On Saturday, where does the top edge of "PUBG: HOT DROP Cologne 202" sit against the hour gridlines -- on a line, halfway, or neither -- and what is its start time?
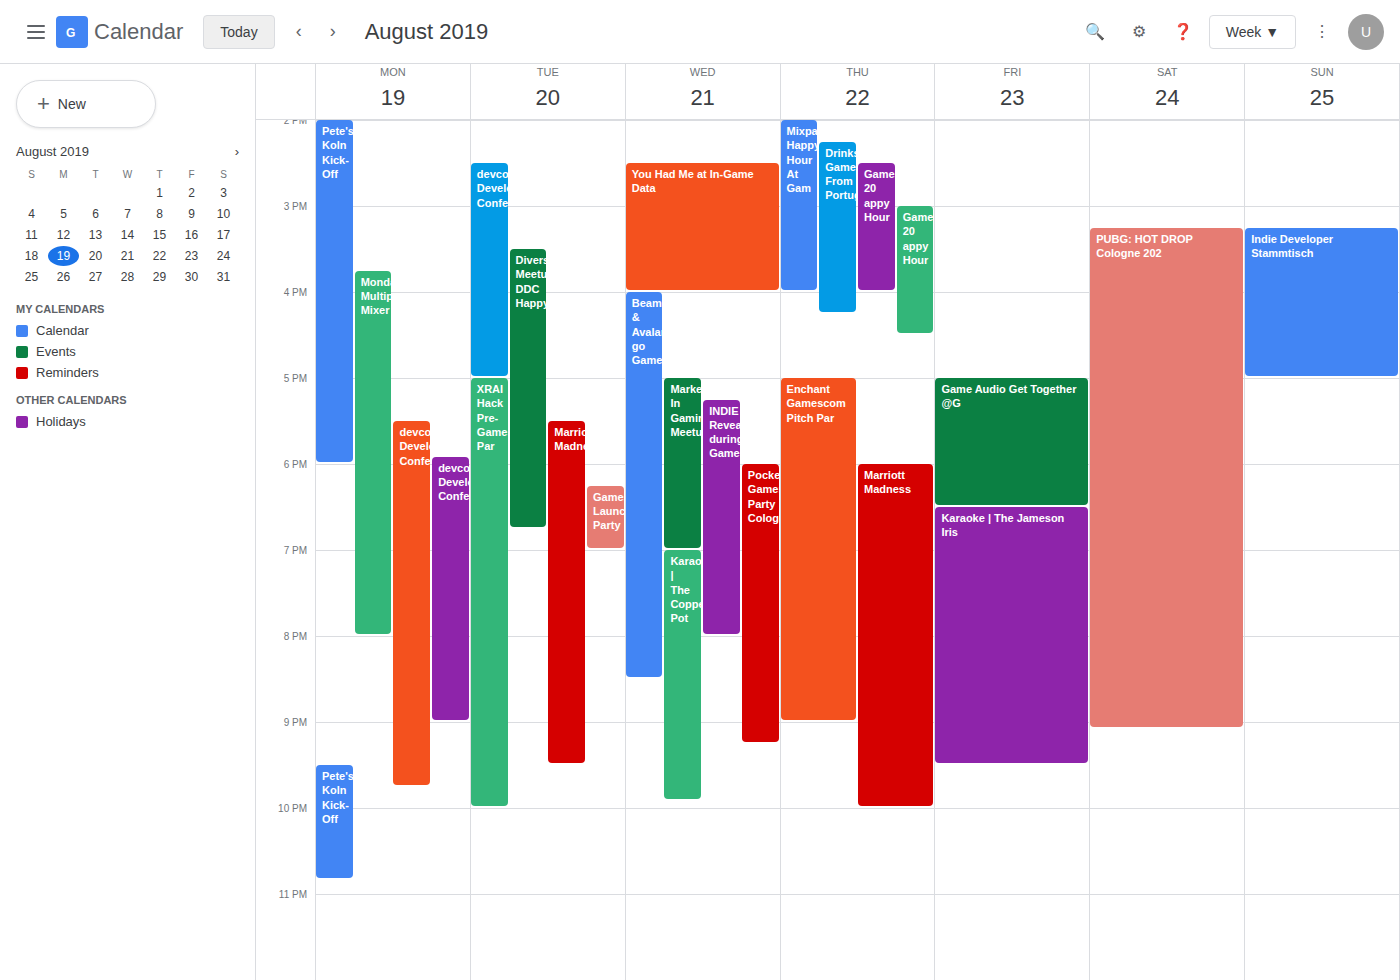
3:15 PM -- neither: a quarter of the way from the 3 PM line to the 4 PM line.